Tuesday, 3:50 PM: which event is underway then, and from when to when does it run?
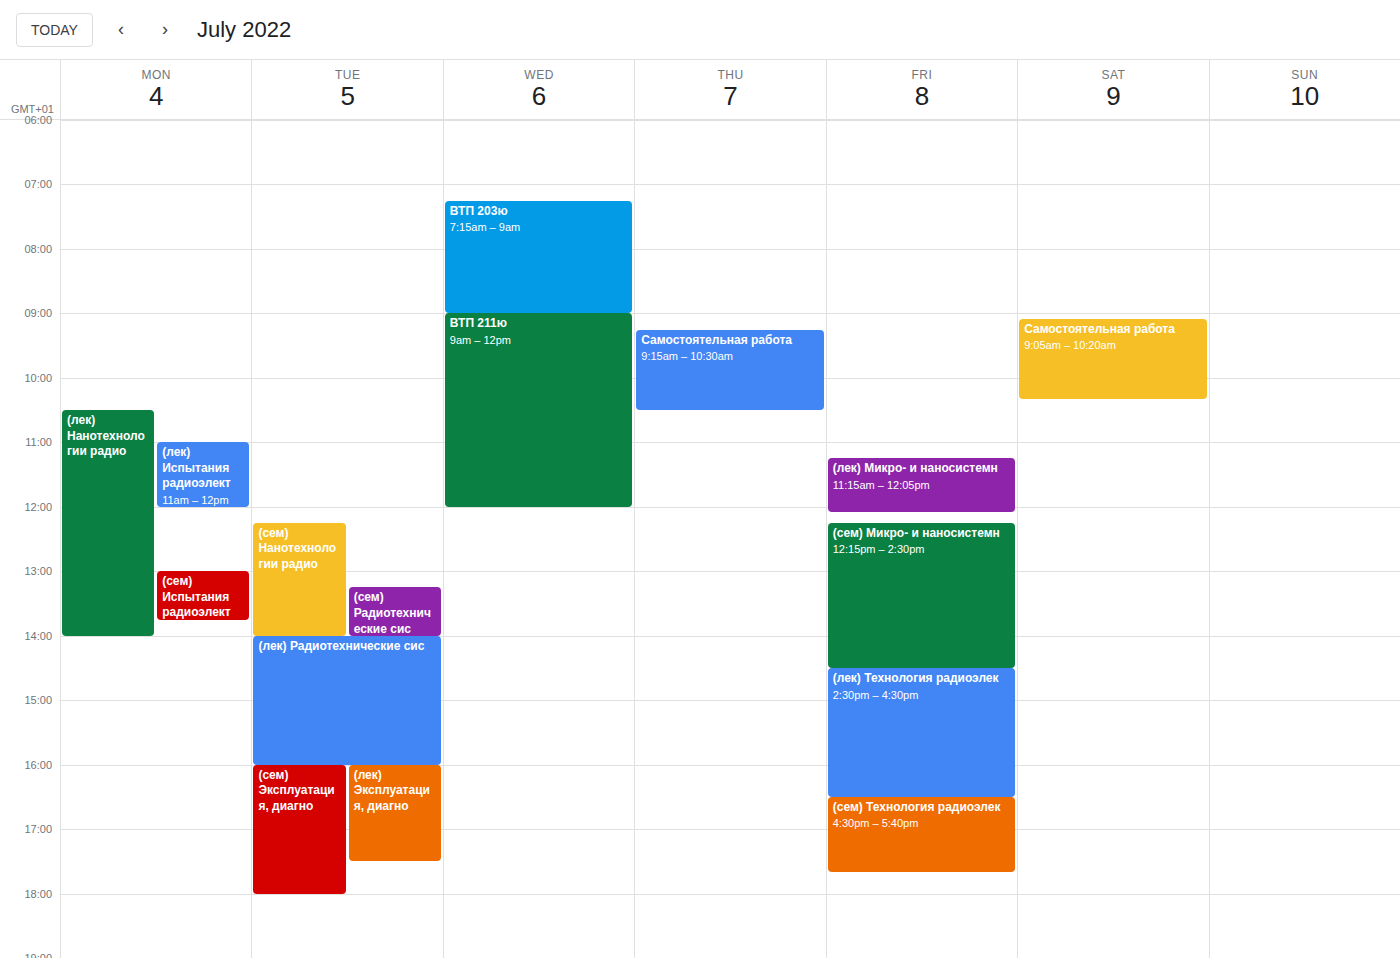
"(лек) Радиотехнические сис", 2:00 PM to 4:00 PM